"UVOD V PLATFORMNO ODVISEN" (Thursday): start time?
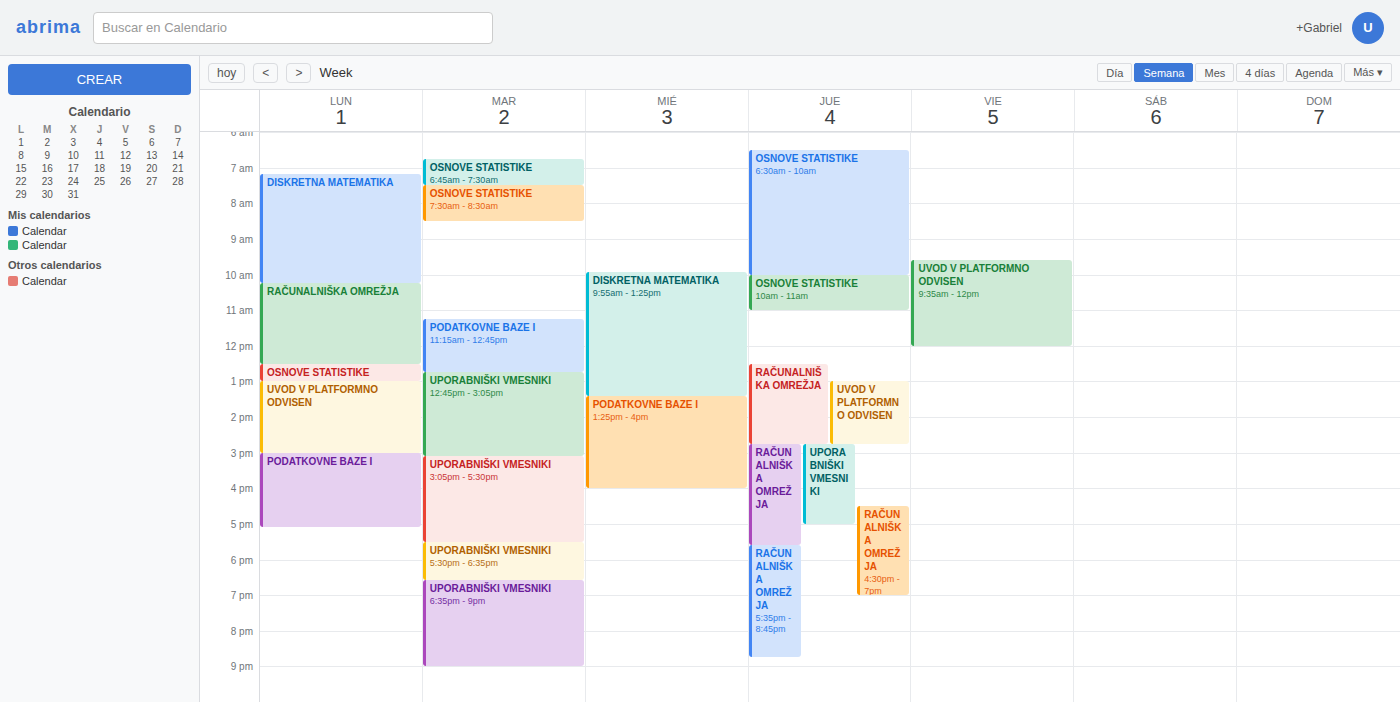
13:00